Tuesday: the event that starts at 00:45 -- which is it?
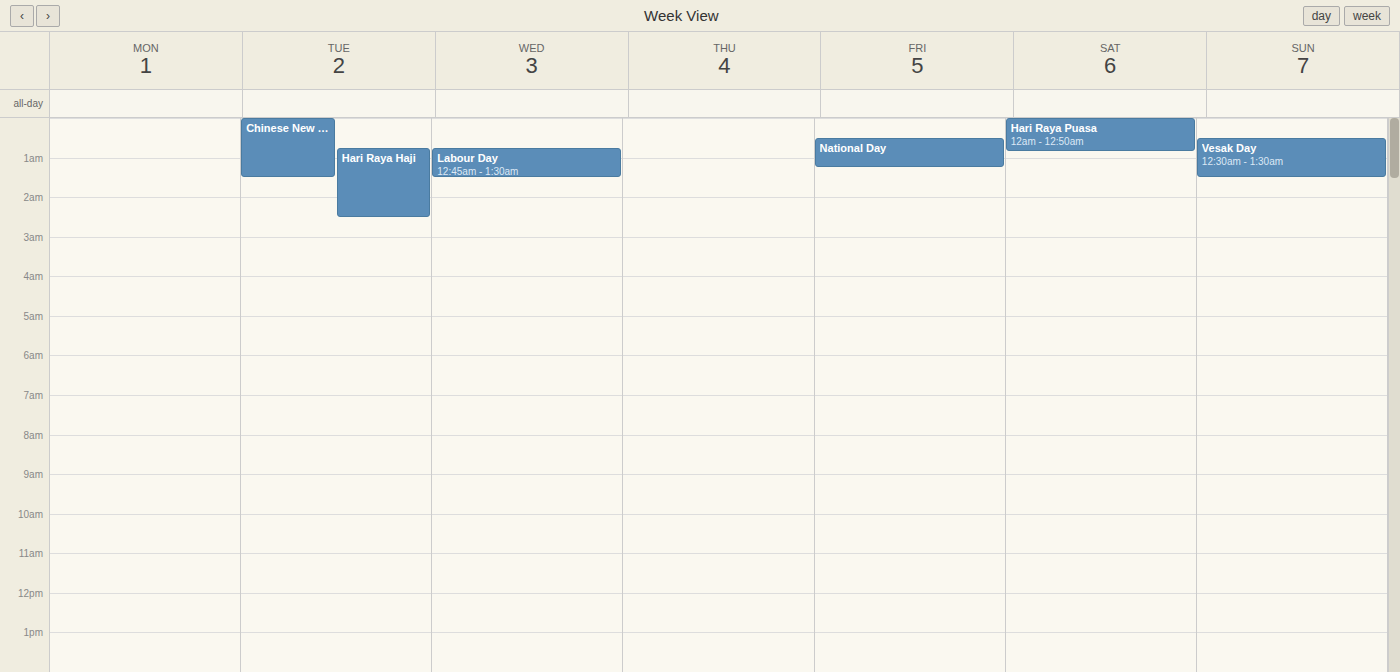
"Hari Raya Haji"